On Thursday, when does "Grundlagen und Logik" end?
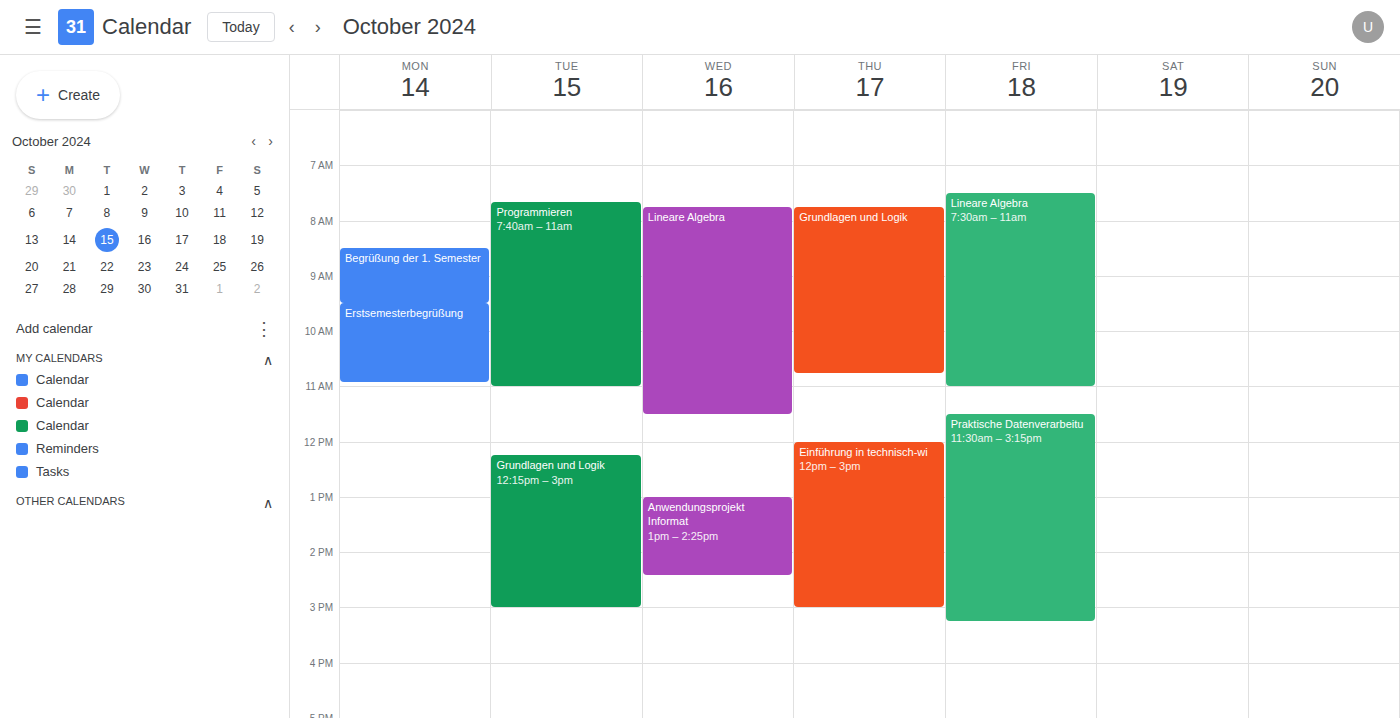
10:45 AM